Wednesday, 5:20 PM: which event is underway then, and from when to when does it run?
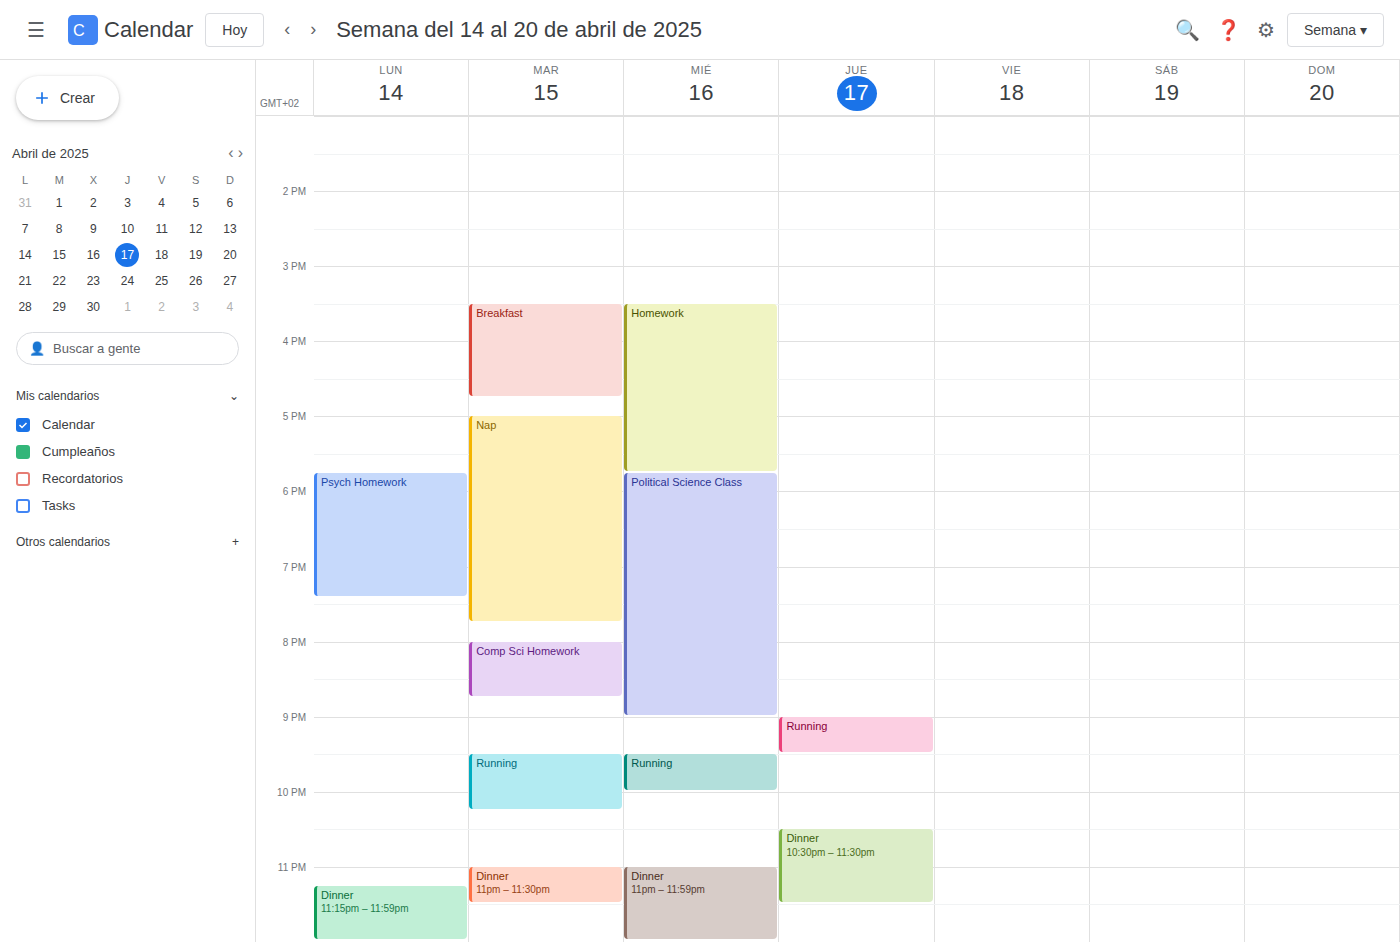
"Homework", 3:30 PM to 5:45 PM